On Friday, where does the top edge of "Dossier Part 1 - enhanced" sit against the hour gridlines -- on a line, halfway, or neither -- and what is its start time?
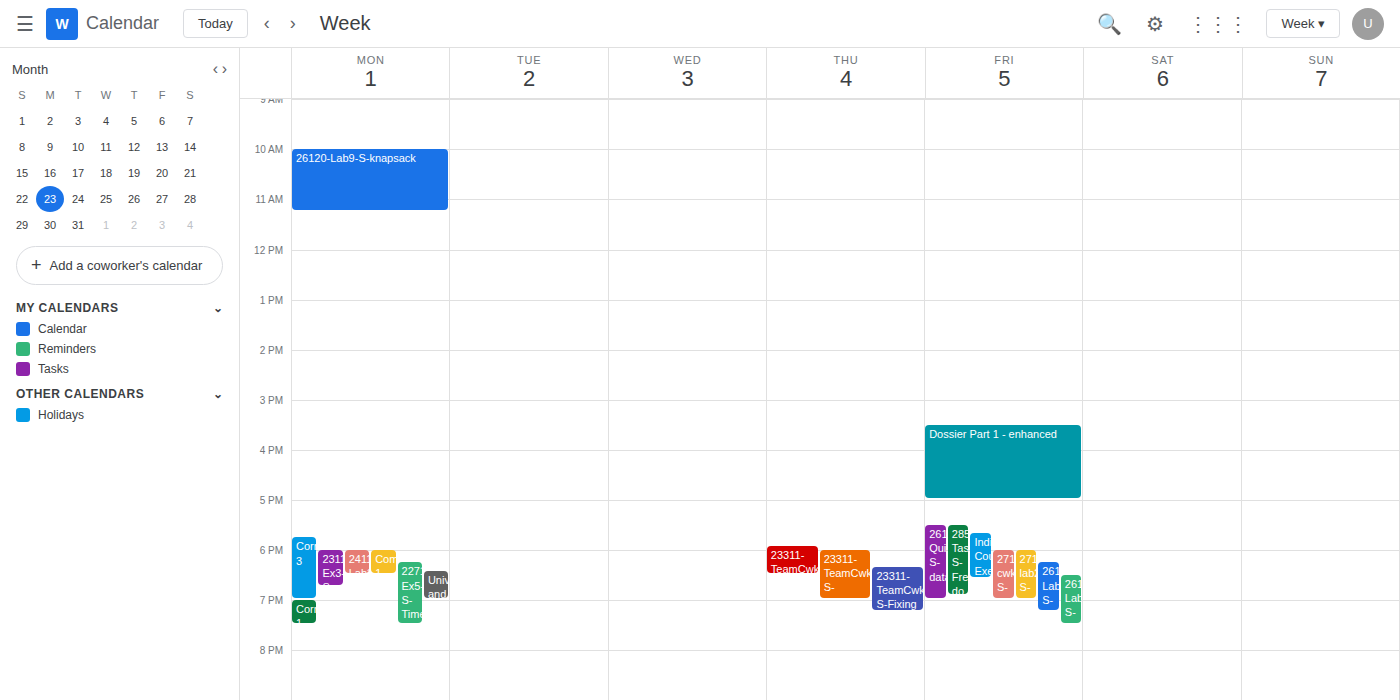
15:30 -- halfway between the 15:00 and 16:00 lines.